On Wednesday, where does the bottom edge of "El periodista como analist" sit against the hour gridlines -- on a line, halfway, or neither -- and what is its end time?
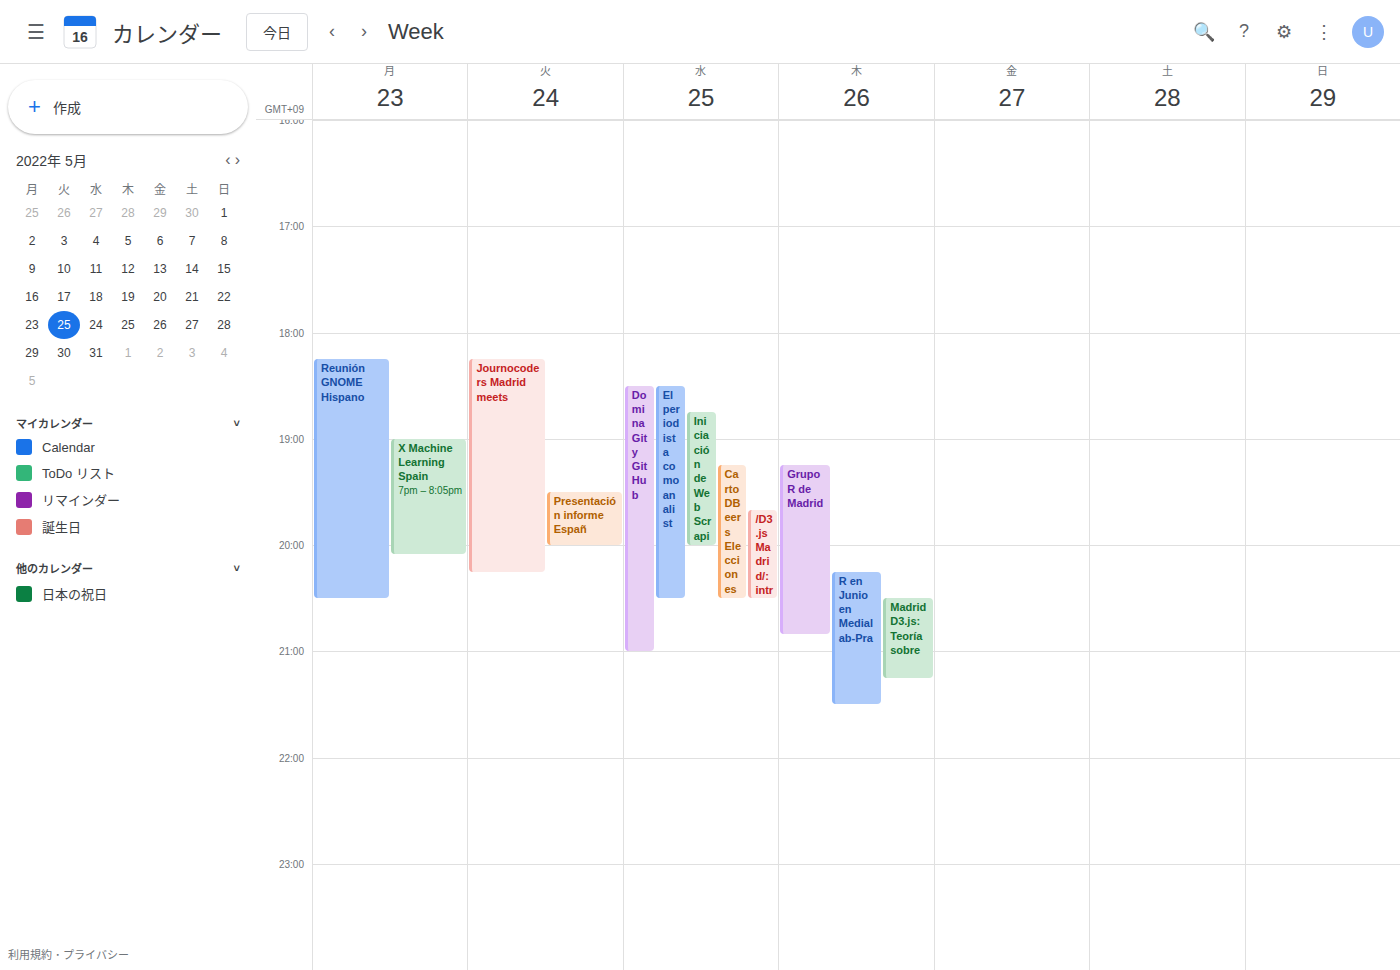
8:30 PM -- halfway between the 8 PM and 9 PM lines.